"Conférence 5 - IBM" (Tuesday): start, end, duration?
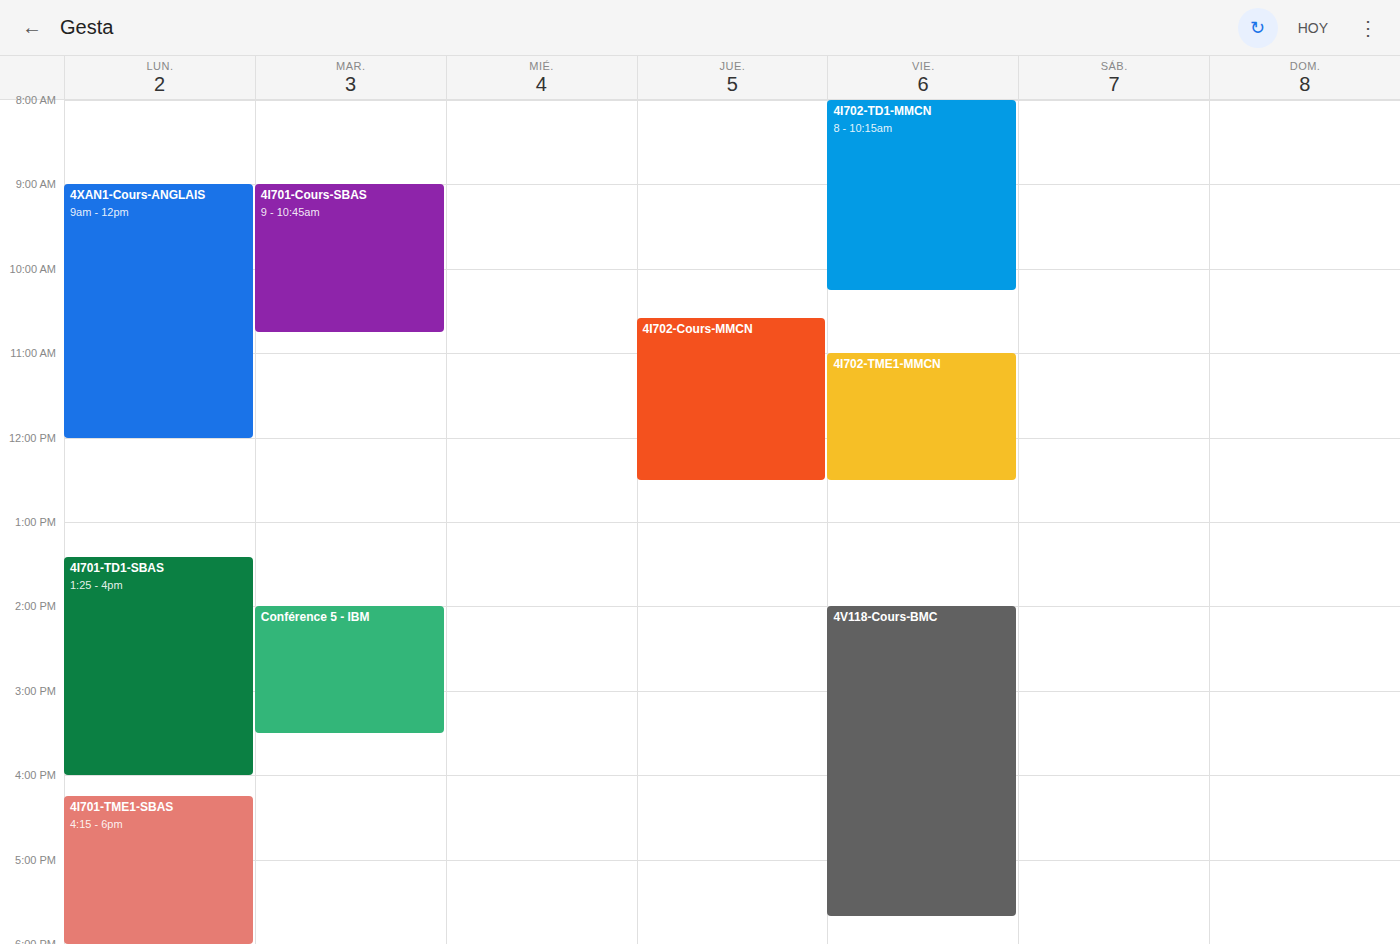
2:00 PM to 3:30 PM, 1 hour 30 minutes